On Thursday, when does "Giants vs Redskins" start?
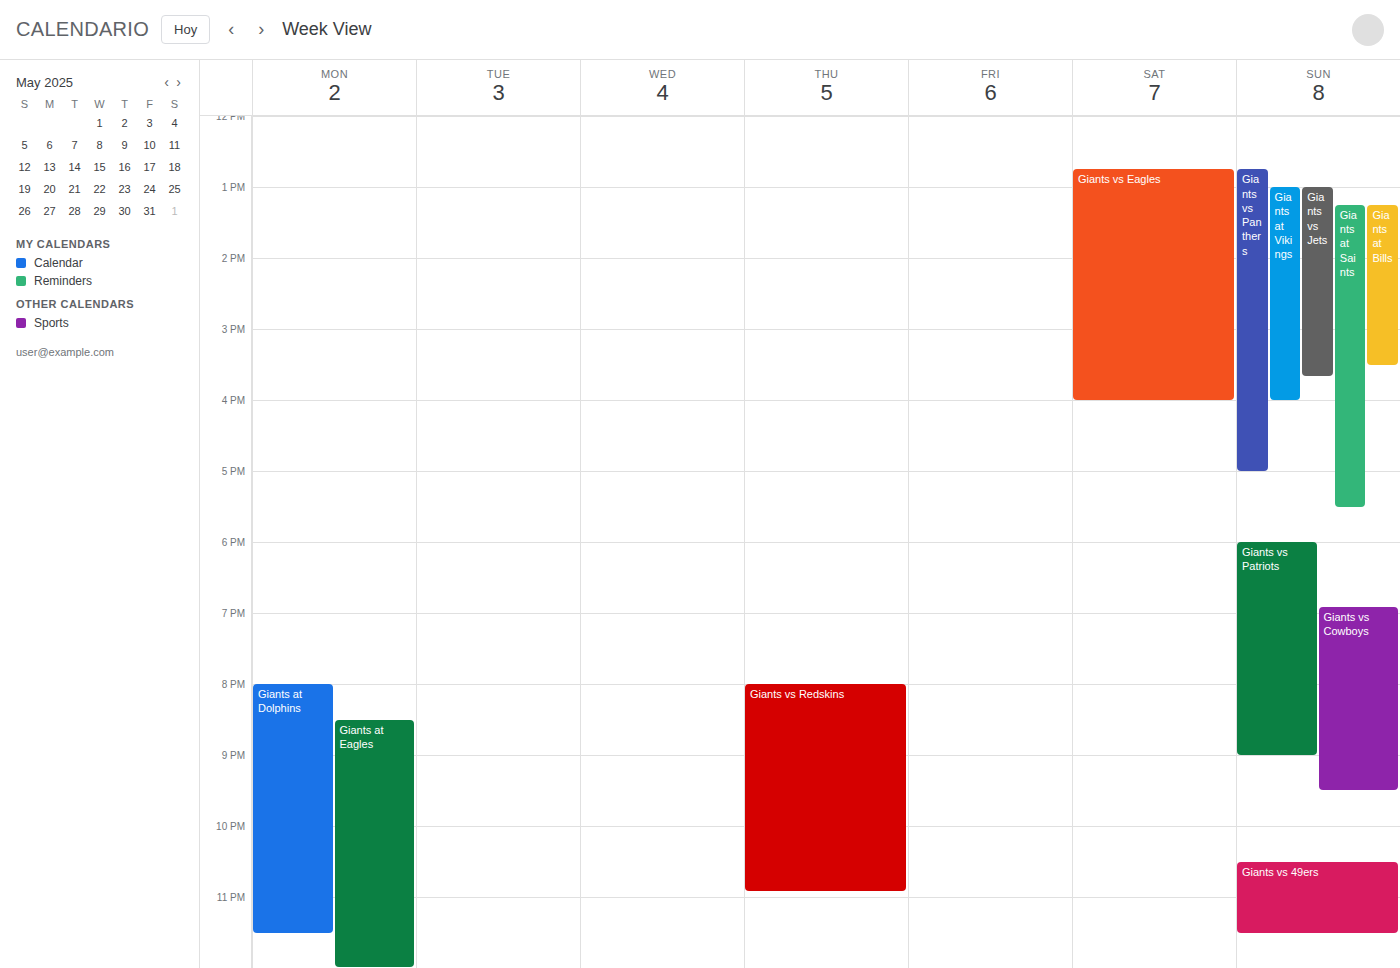
8:00 PM